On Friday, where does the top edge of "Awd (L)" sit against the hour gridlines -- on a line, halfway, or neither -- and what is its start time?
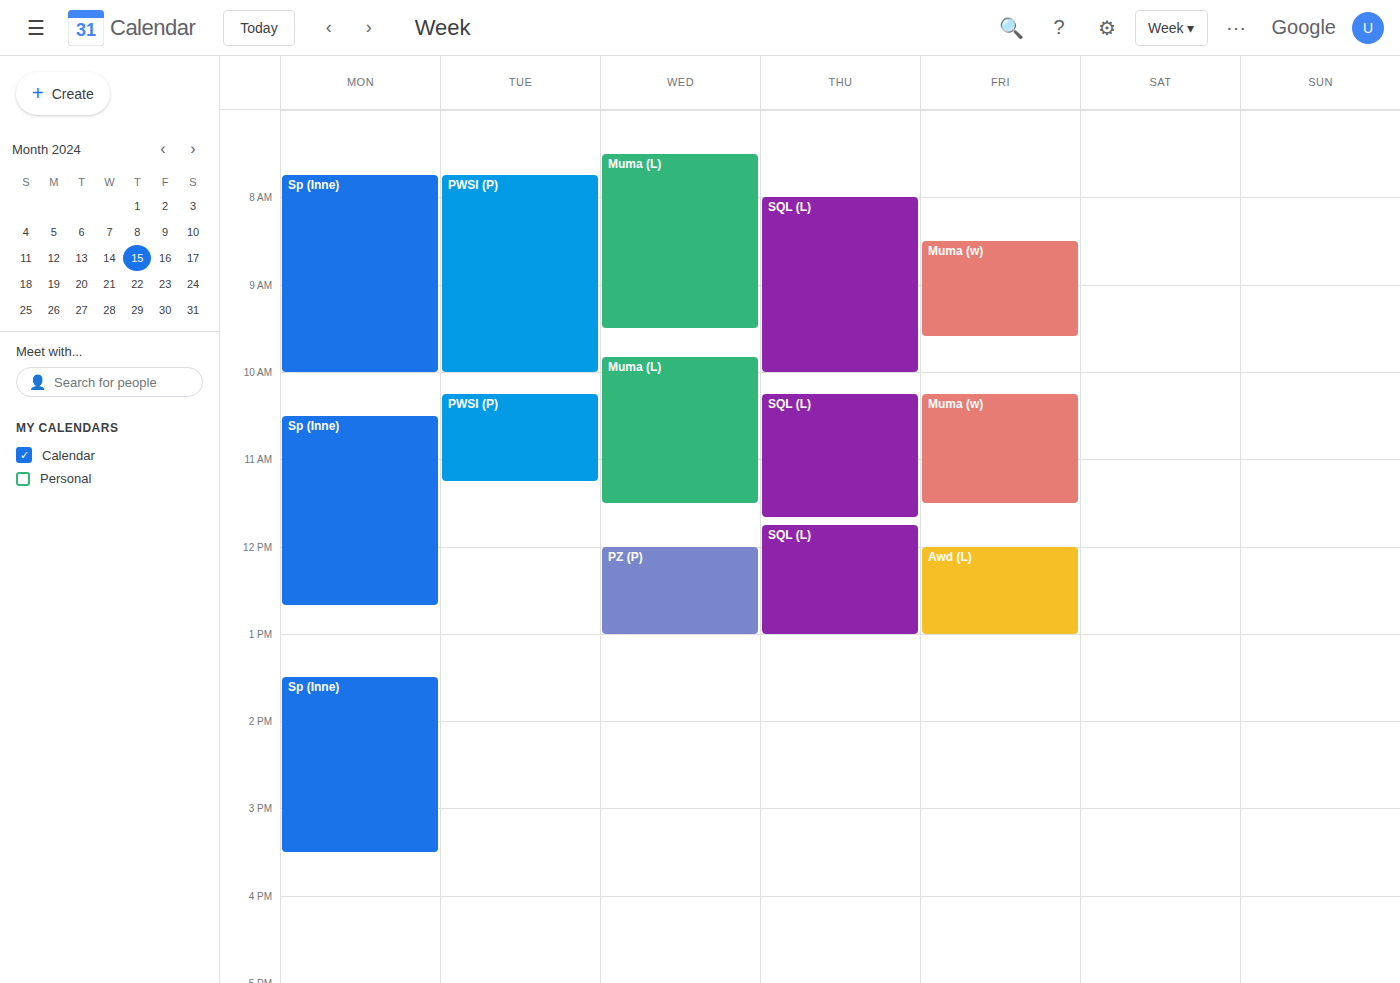
12:00 PM -- exactly on the 12 PM line.